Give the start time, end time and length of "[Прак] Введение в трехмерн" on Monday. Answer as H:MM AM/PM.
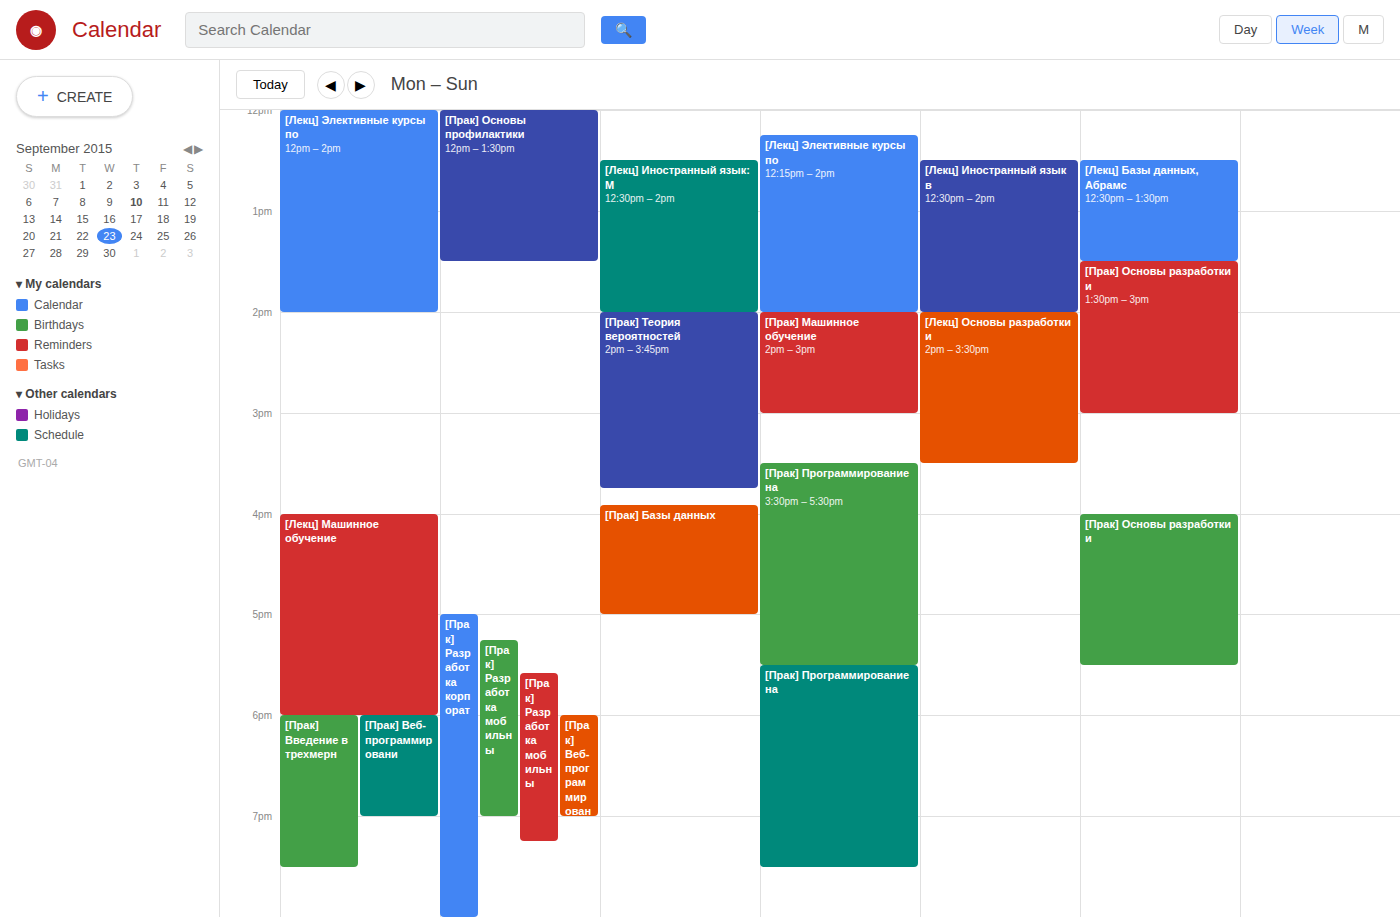
6:00 PM to 7:30 PM, 1 hour 30 minutes